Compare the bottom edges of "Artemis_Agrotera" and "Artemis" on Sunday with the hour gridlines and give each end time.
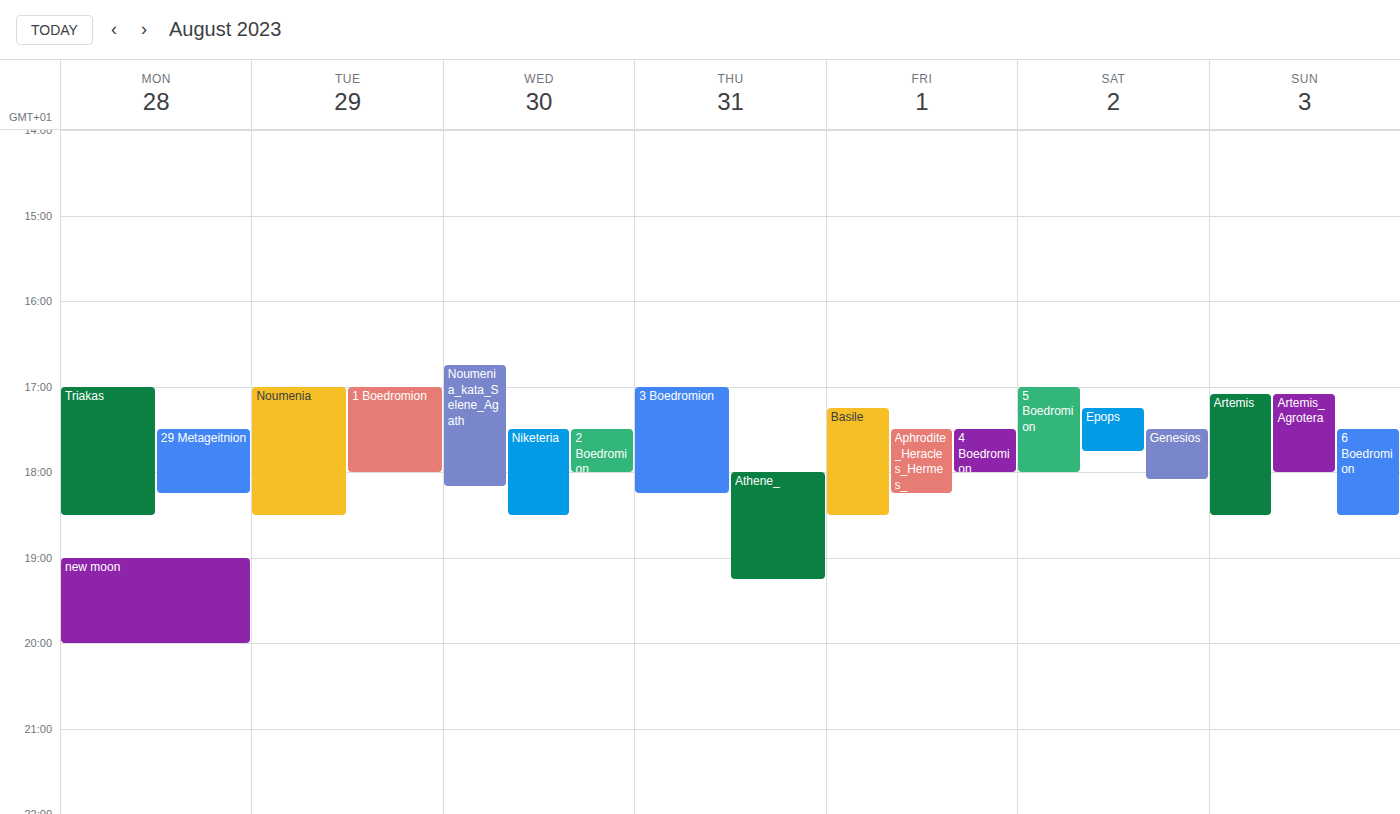
"Artemis_Agrotera": 6:00 PM, exactly on the 6 PM line. "Artemis": 6:30 PM, halfway between the 6 PM and 7 PM lines.